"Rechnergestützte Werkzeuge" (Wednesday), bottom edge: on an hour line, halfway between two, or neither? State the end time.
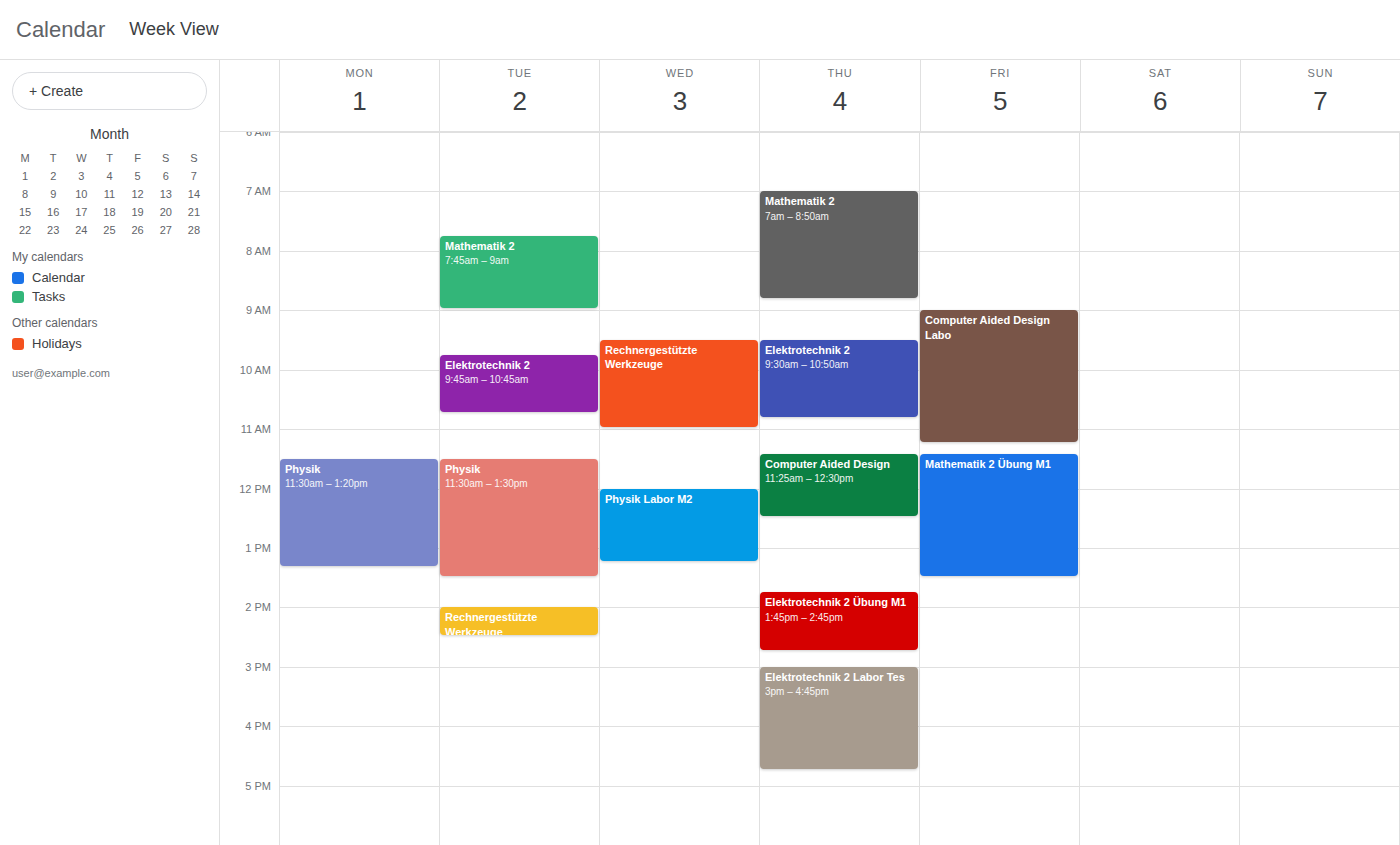
11:00 AM -- exactly on the 11 AM line.